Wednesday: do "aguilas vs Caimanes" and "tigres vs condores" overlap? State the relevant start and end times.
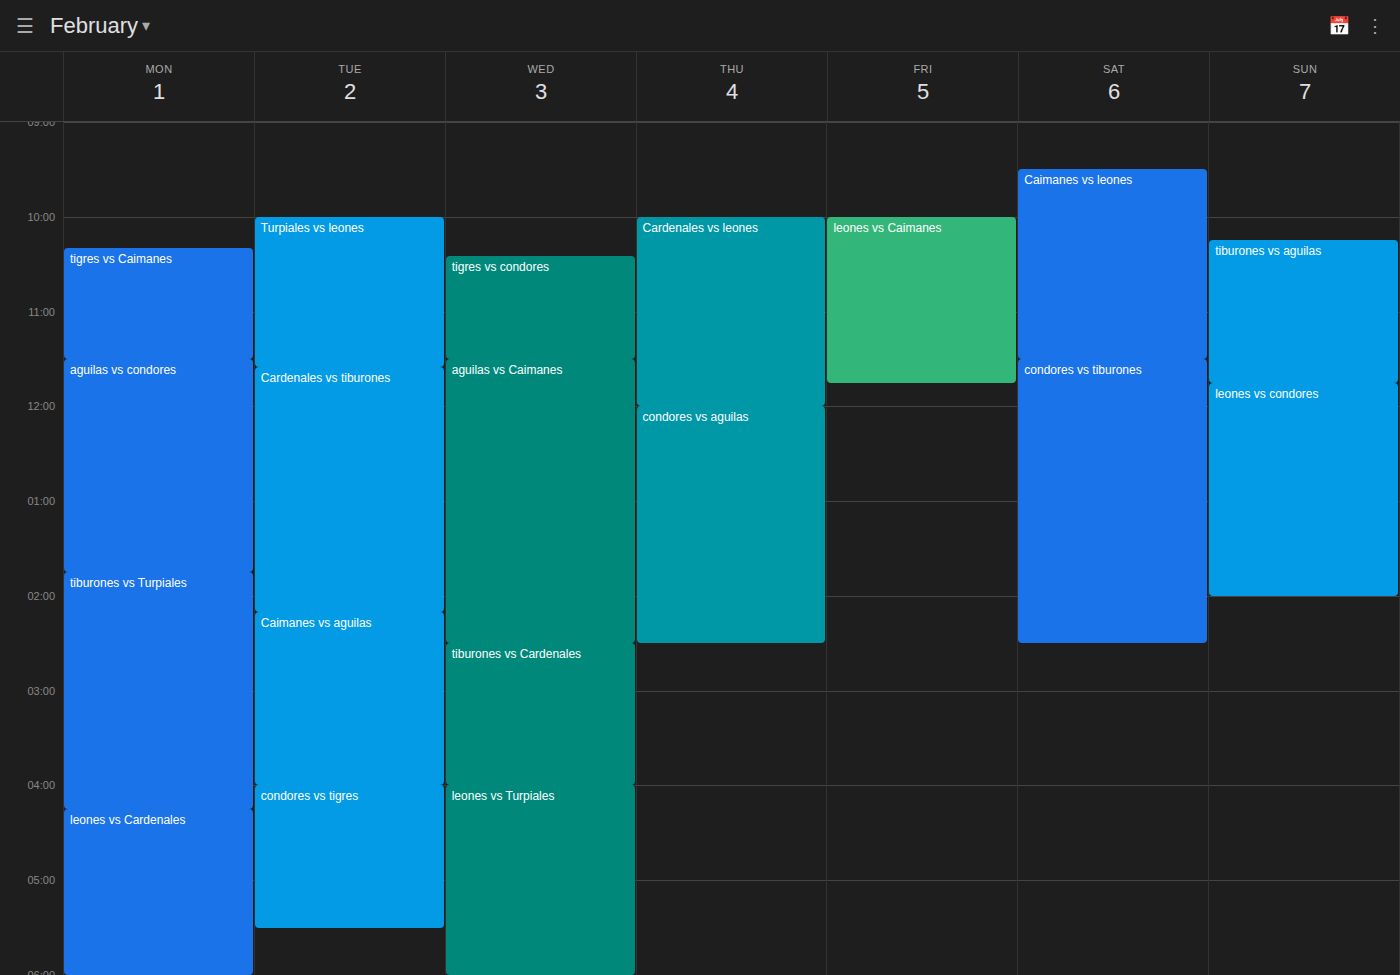
"tigres vs condores" ends at 11:30 AM, exactly when "aguilas vs Caimanes" starts -- they touch but do not overlap.